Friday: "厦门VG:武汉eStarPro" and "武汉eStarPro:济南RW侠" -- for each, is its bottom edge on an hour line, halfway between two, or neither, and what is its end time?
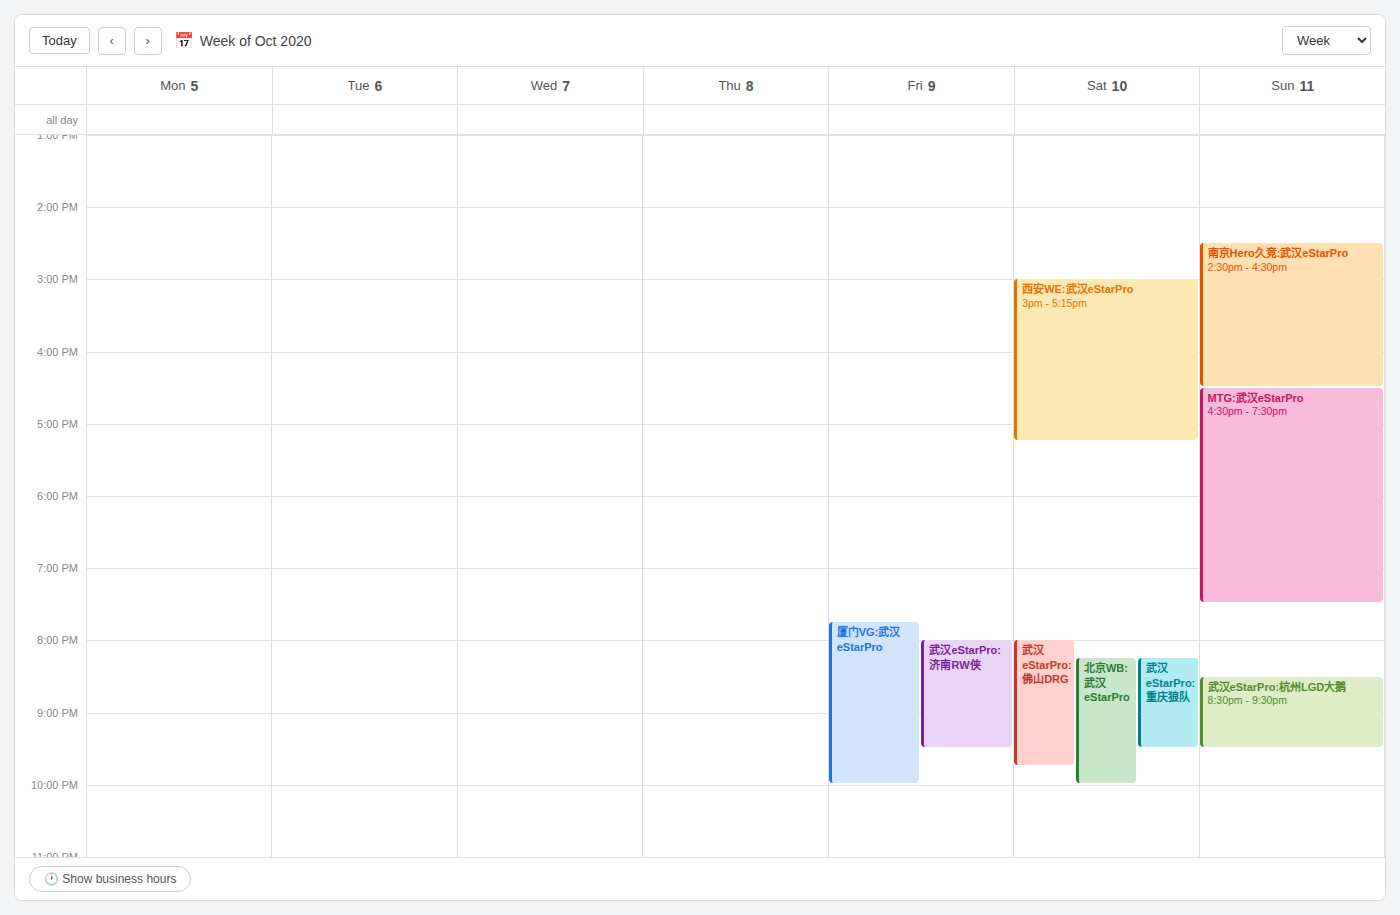
"厦门VG:武汉eStarPro": 10:00 PM, exactly on the 10 PM line. "武汉eStarPro:济南RW侠": 9:30 PM, halfway between the 9 PM and 10 PM lines.